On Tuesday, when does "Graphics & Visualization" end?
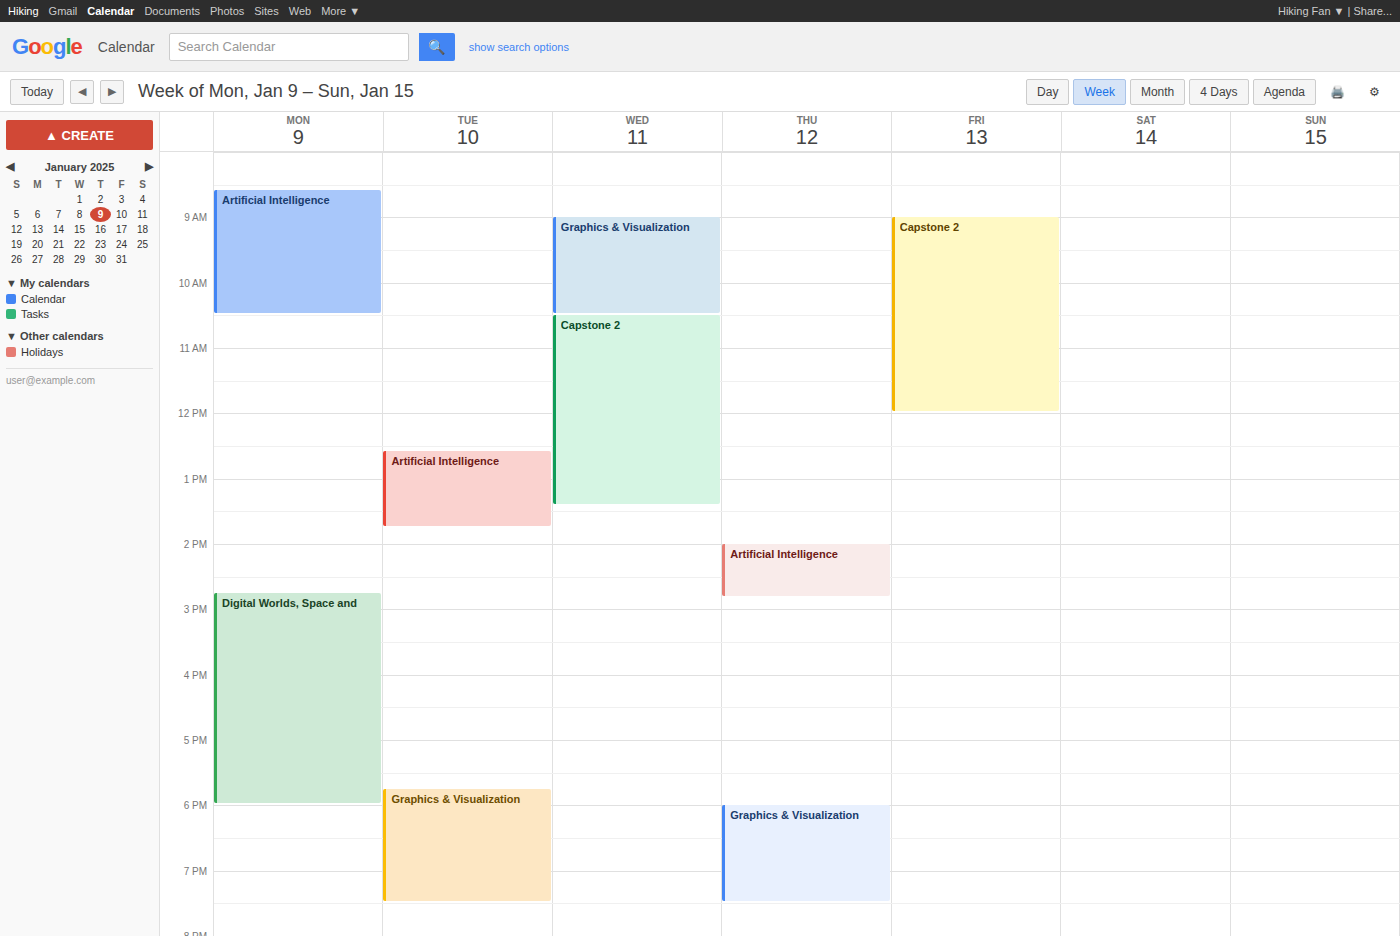
7:30 PM